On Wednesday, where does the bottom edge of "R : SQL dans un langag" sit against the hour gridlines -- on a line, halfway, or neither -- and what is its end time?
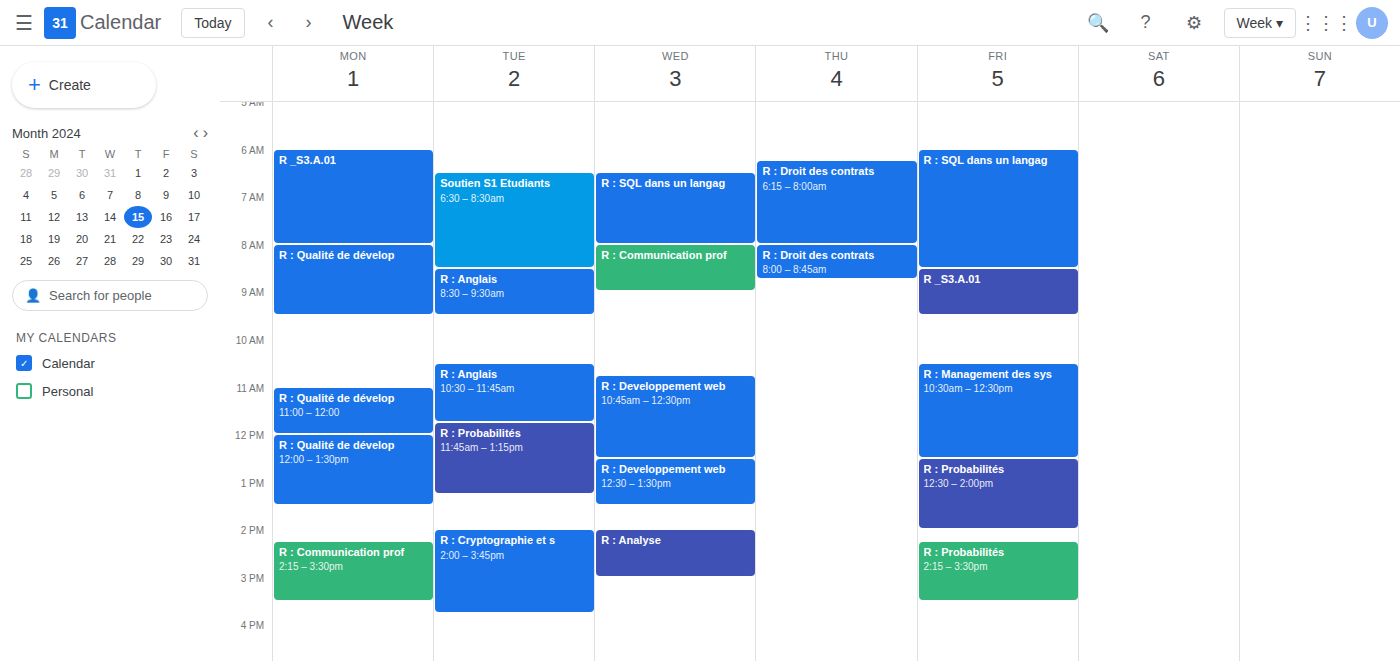
8:00 AM -- exactly on the 8 AM line.